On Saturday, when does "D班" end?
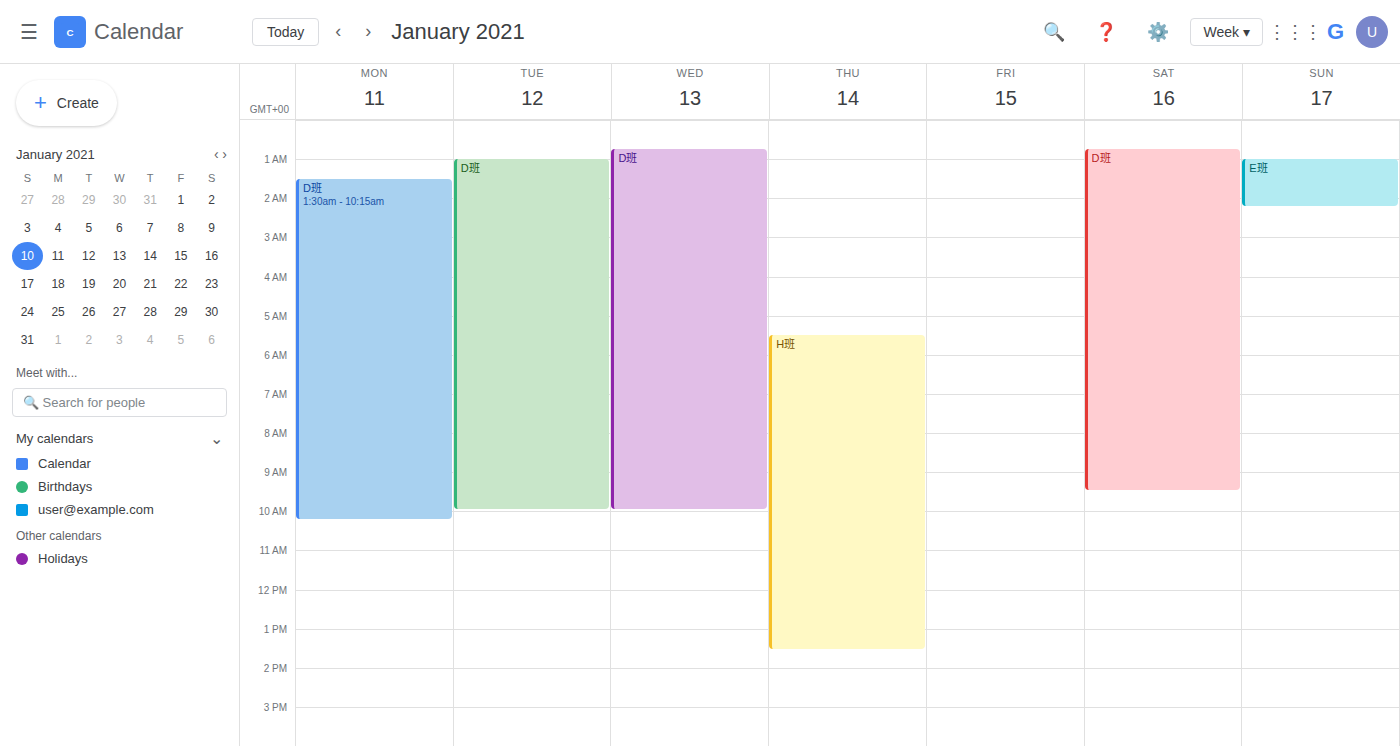
9:30 AM